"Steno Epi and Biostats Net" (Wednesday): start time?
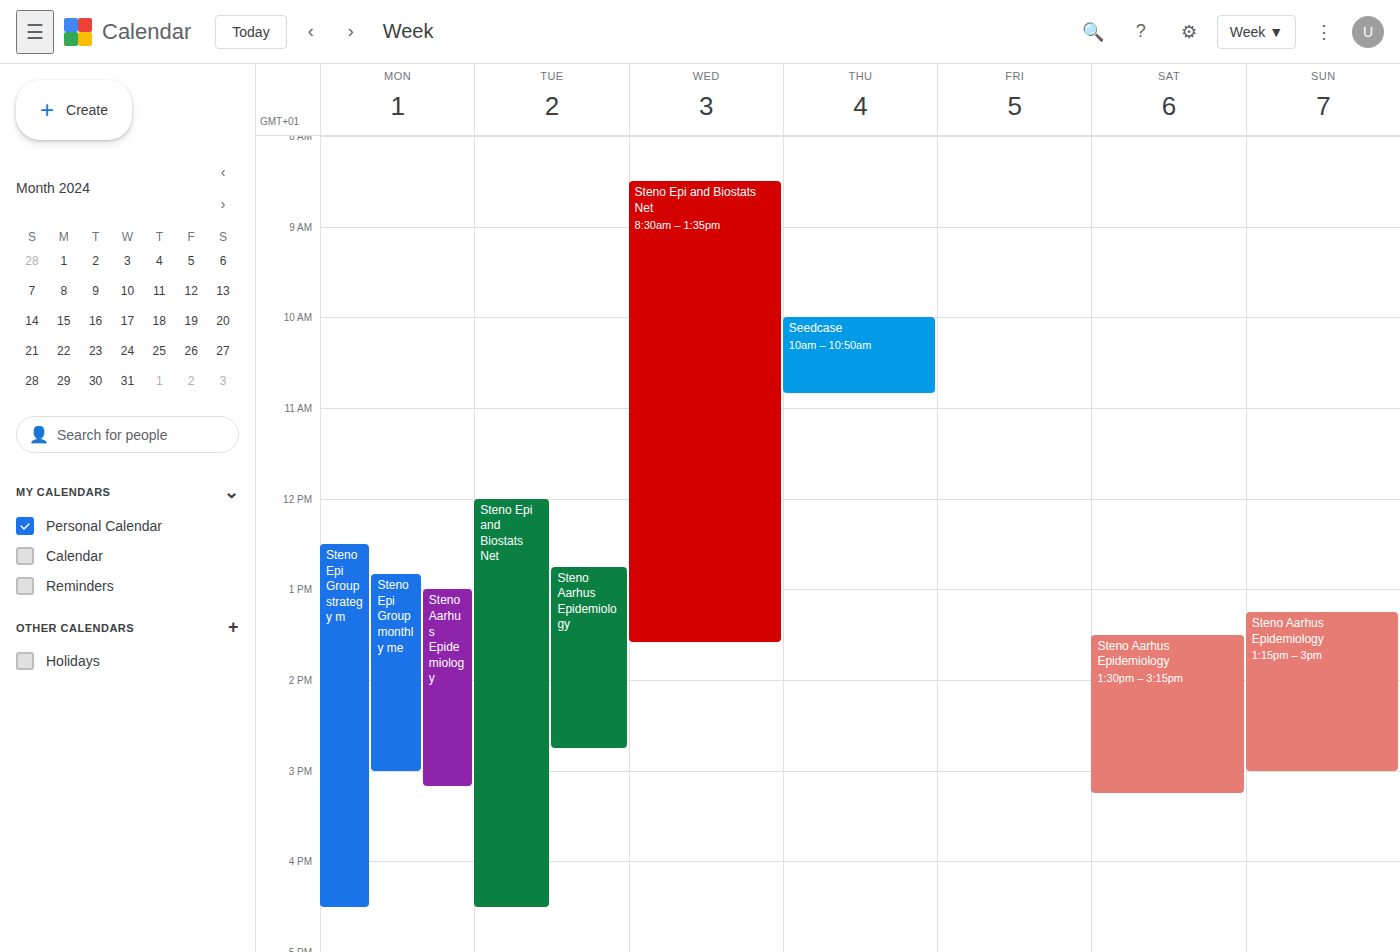
8:30 AM